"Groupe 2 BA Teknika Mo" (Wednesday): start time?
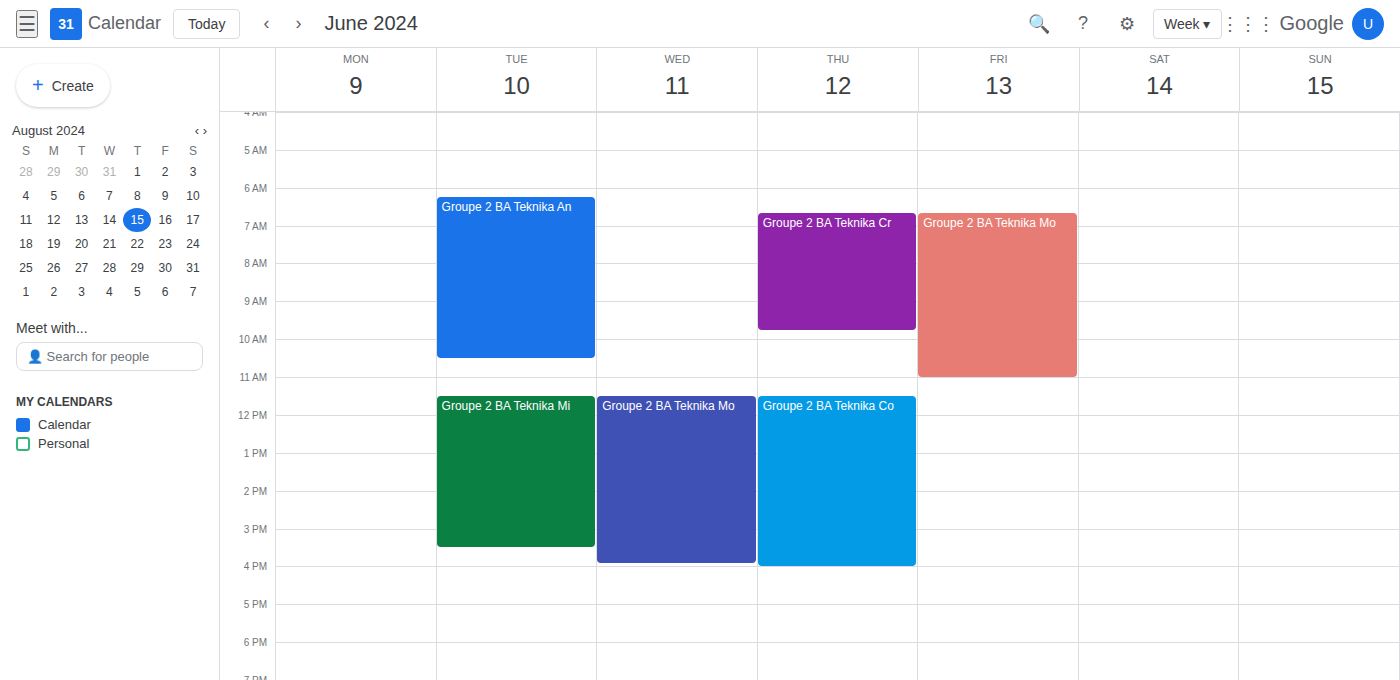
11:30